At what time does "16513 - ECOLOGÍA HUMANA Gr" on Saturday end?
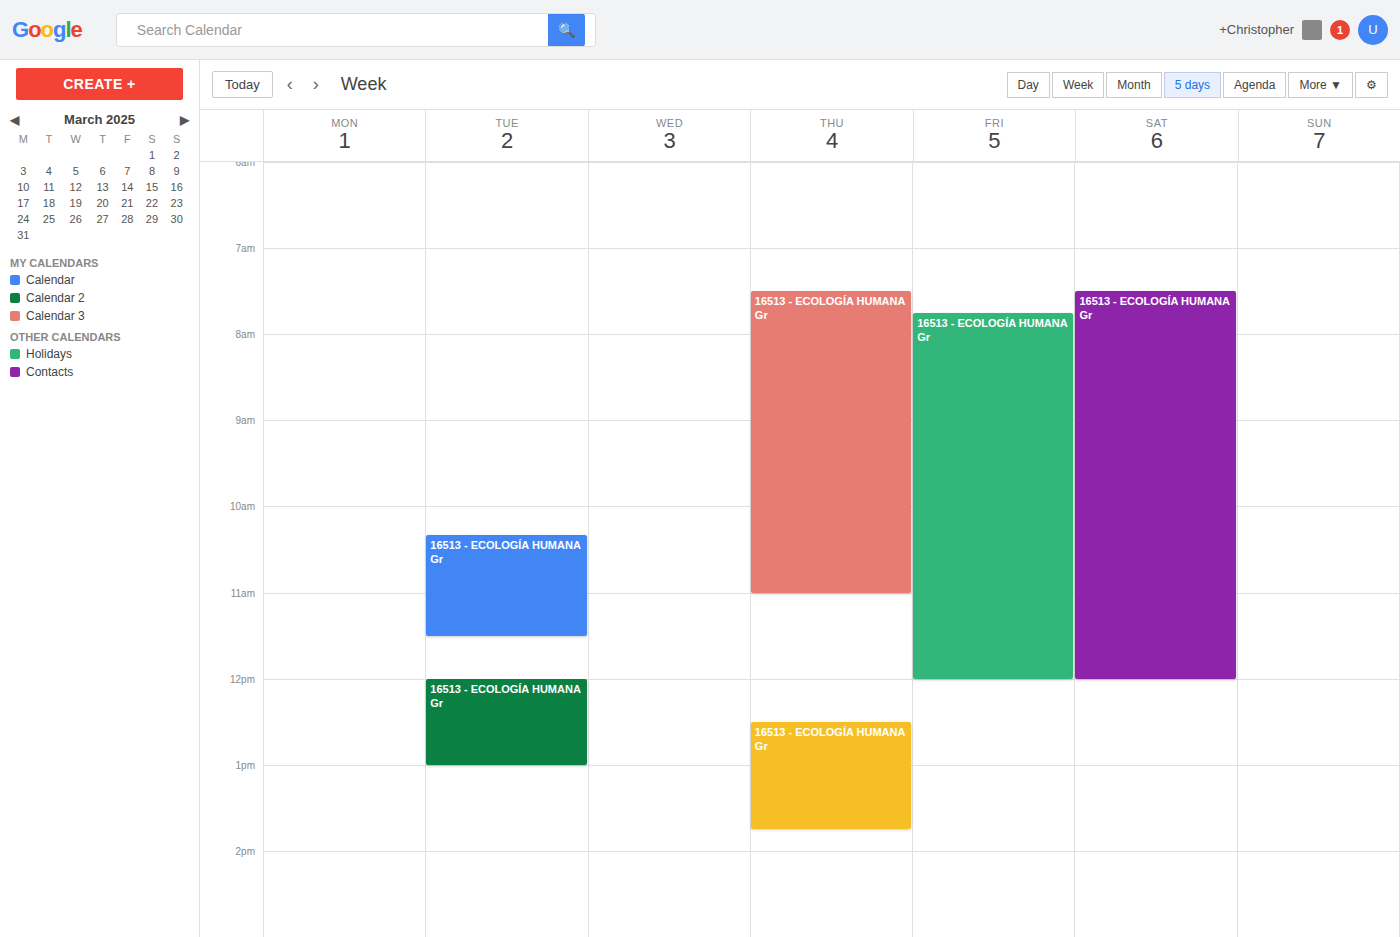
12:00